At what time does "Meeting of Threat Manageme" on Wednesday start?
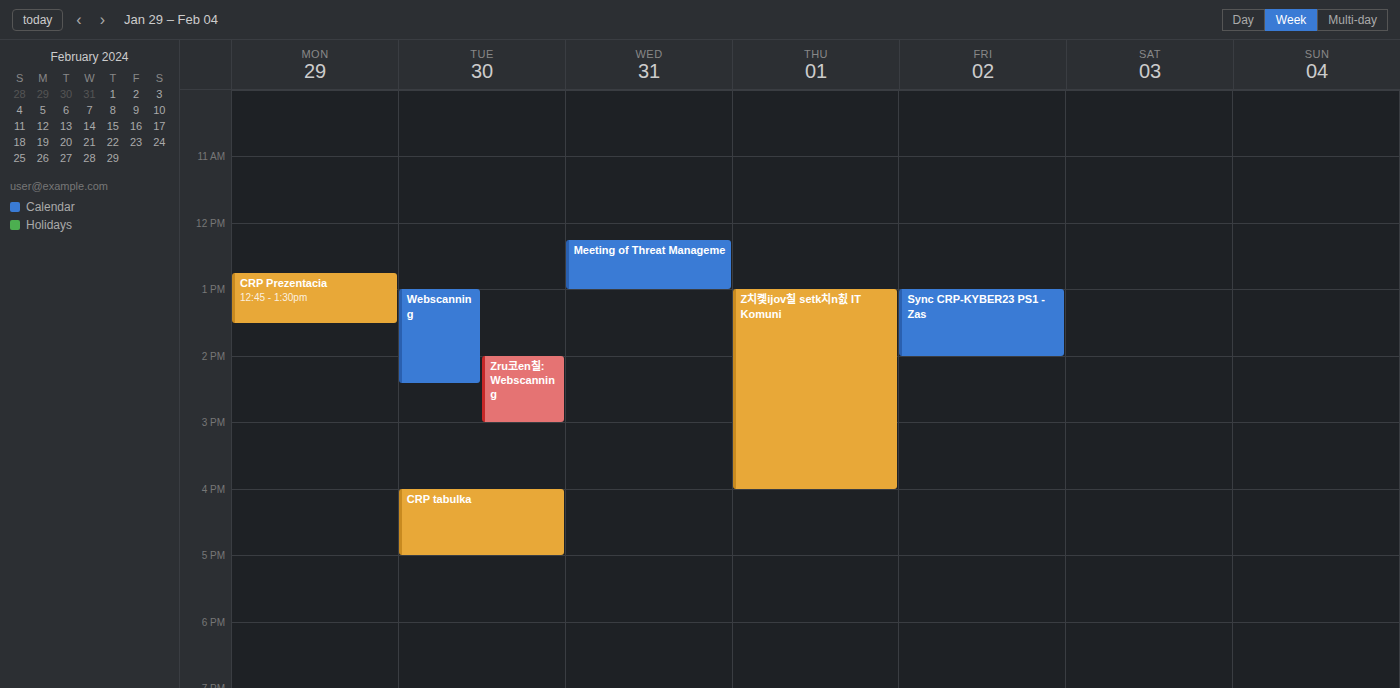
12:15 PM